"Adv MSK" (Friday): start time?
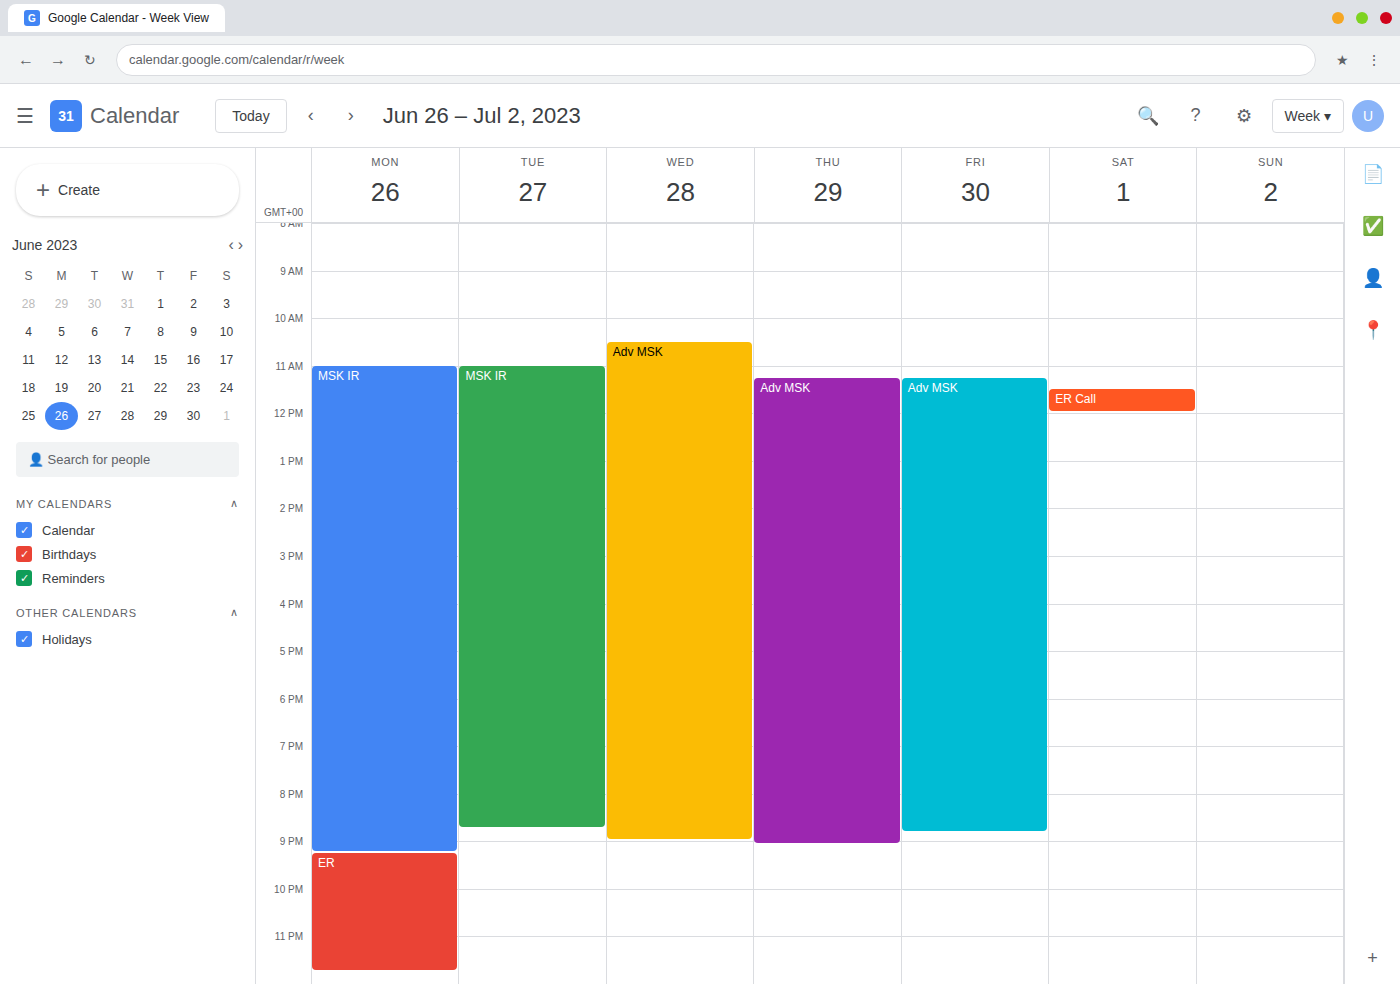
11:15 AM